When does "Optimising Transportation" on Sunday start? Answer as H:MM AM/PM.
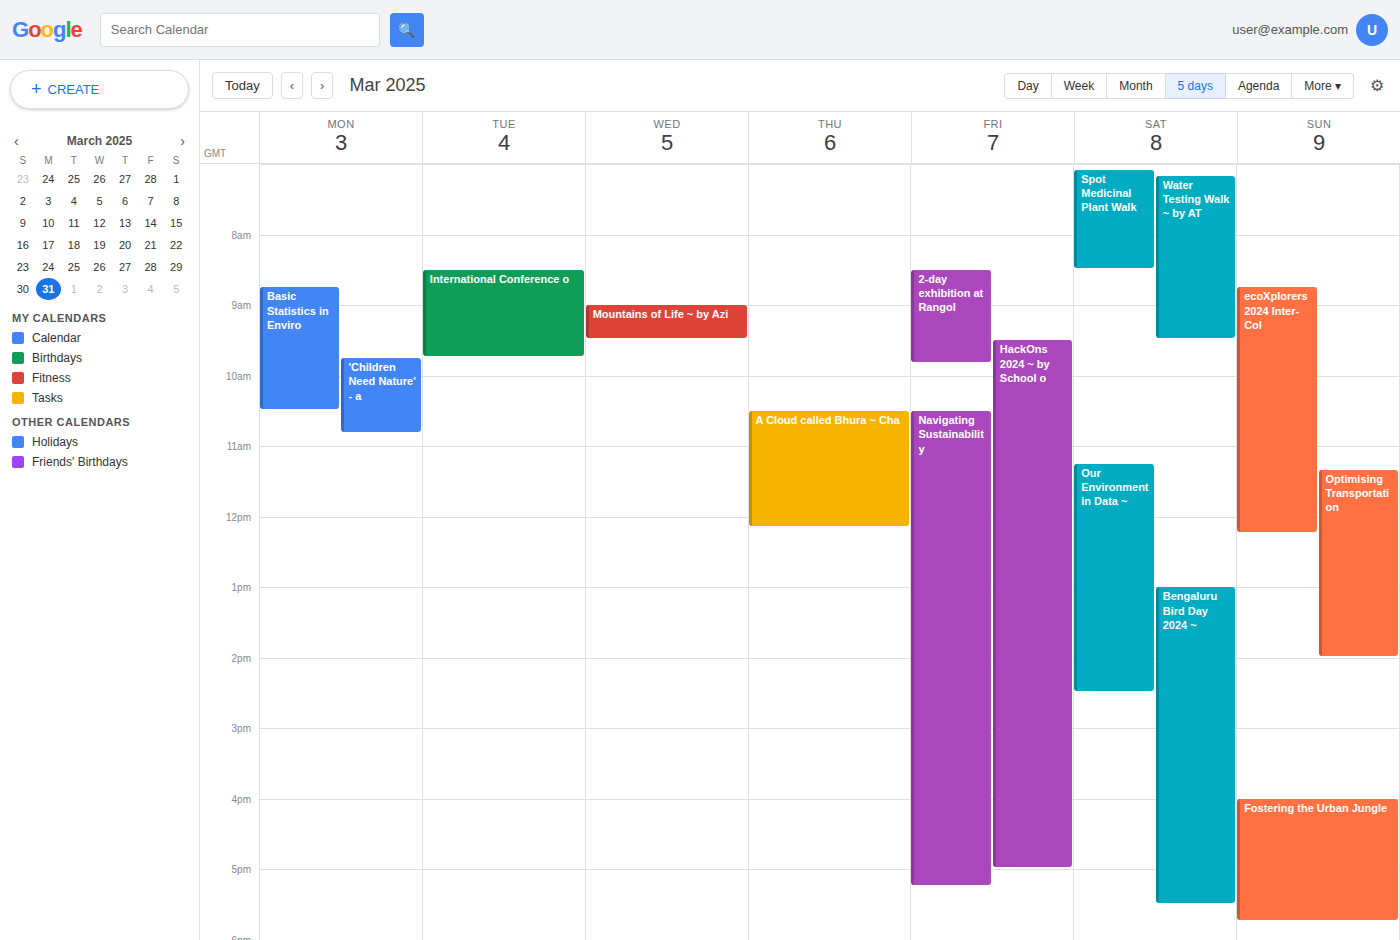
11:20 AM